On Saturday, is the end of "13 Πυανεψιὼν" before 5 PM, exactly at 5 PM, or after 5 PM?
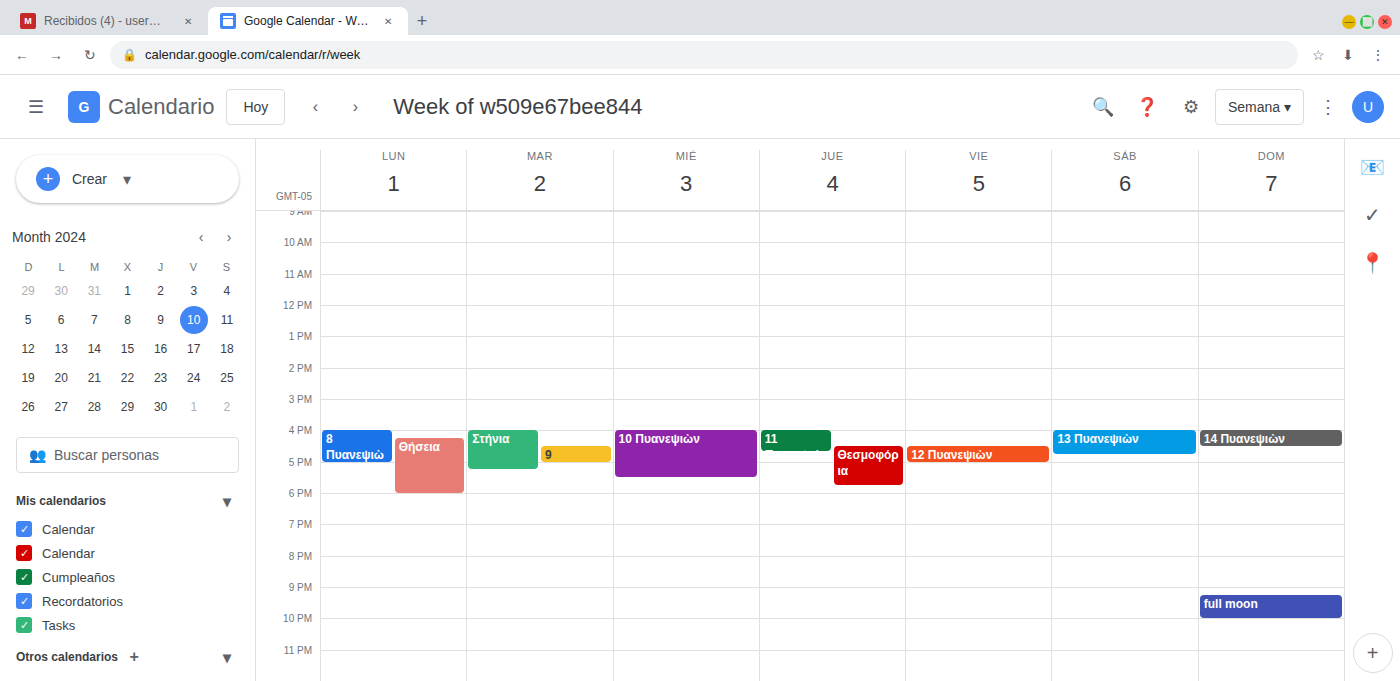
4:45 PM -- before 5 PM, 15 minutes above the 5 PM line.